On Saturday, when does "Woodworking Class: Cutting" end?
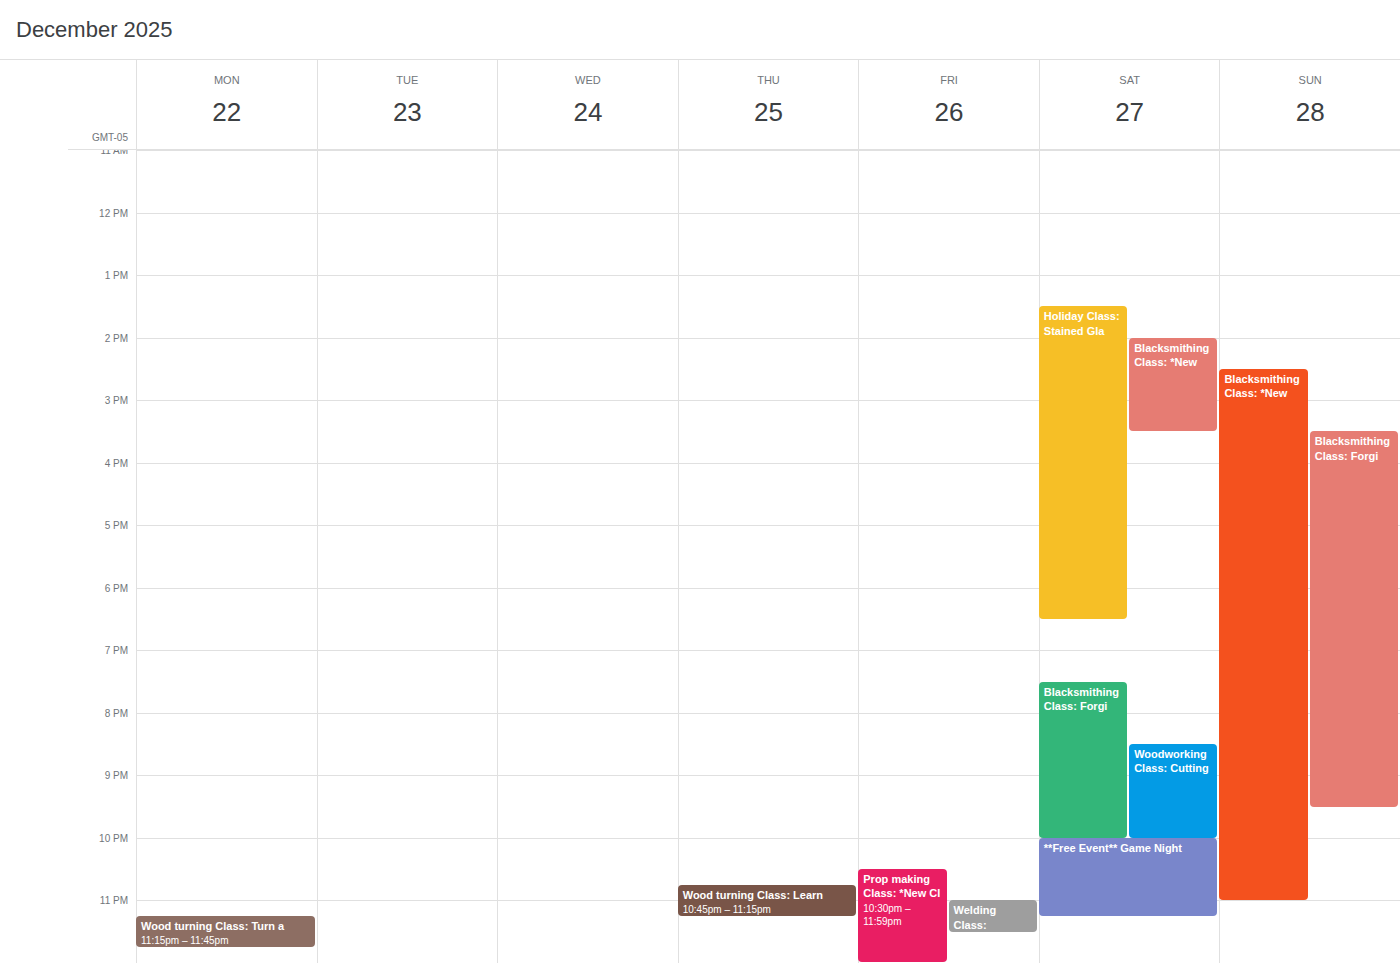
10:00 PM